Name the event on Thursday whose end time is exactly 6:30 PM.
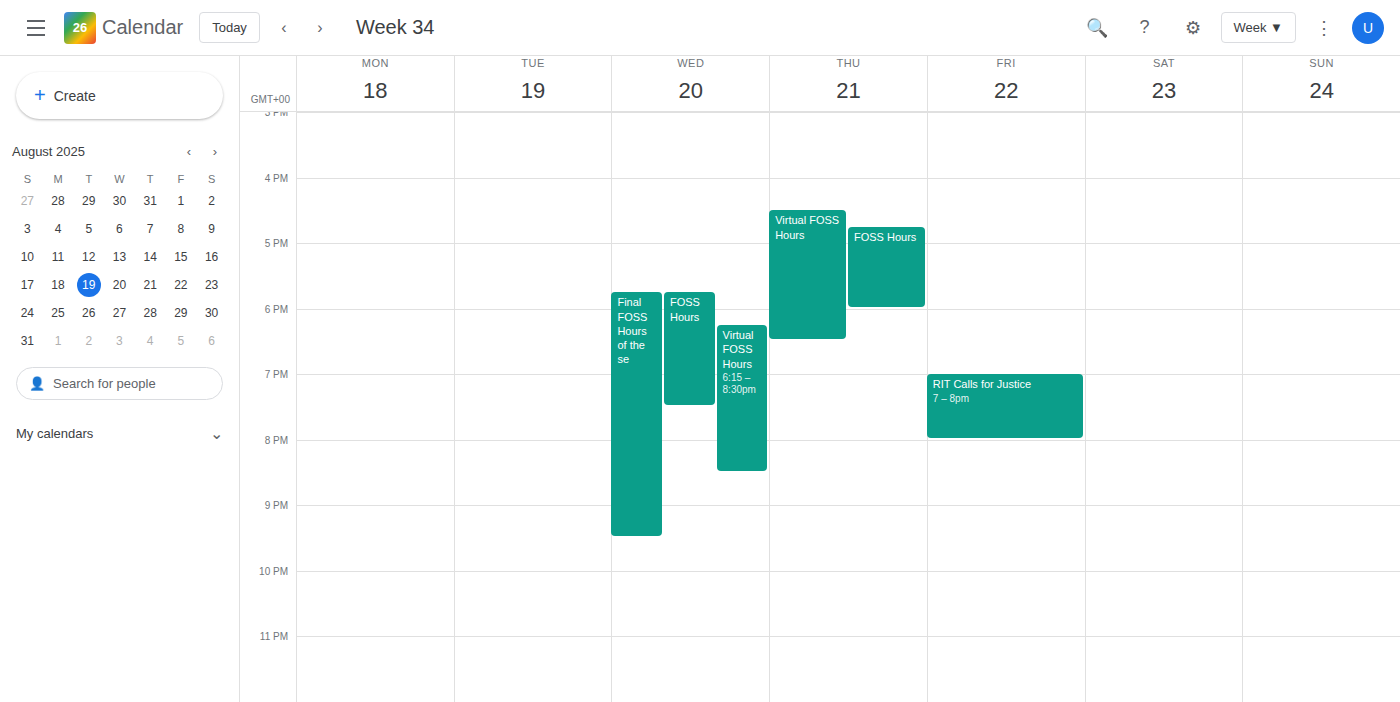
"Virtual FOSS Hours"